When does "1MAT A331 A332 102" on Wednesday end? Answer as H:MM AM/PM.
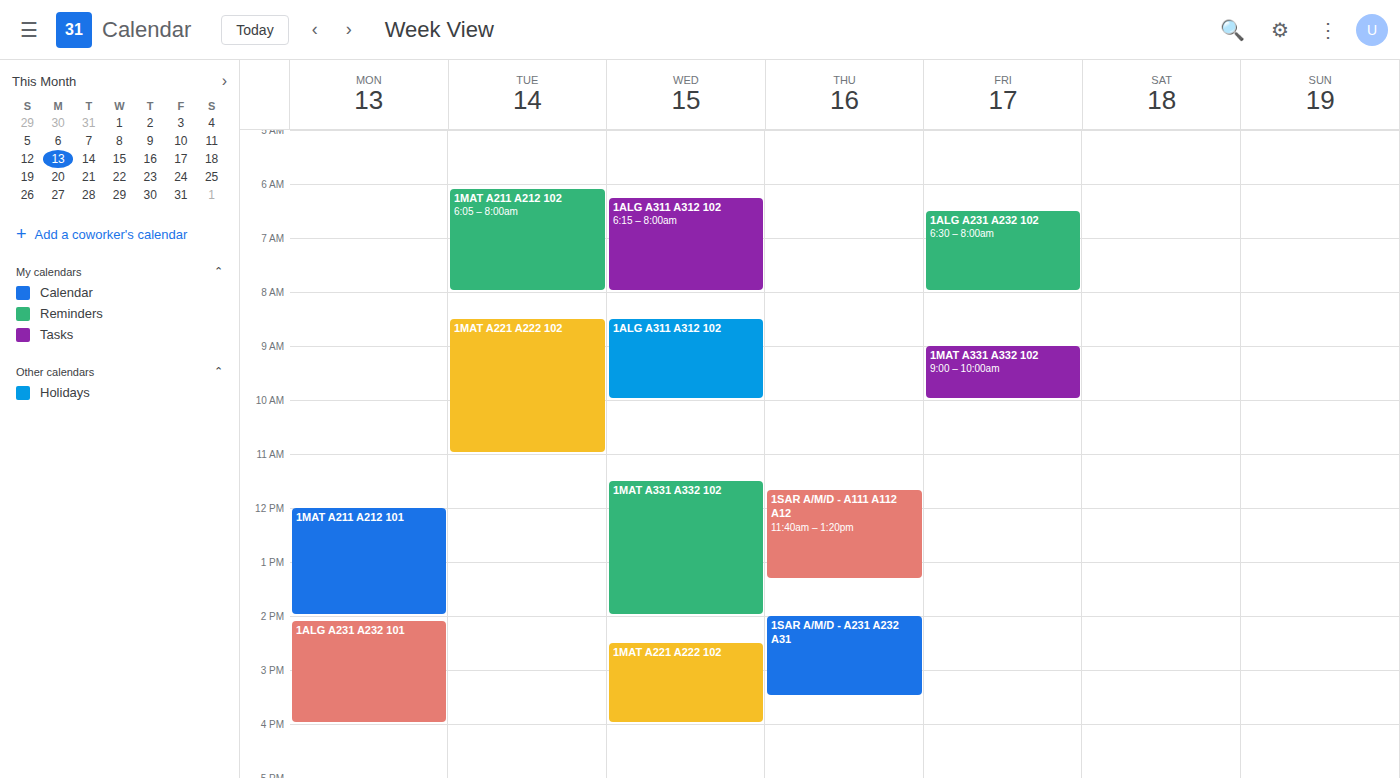
2:00 PM